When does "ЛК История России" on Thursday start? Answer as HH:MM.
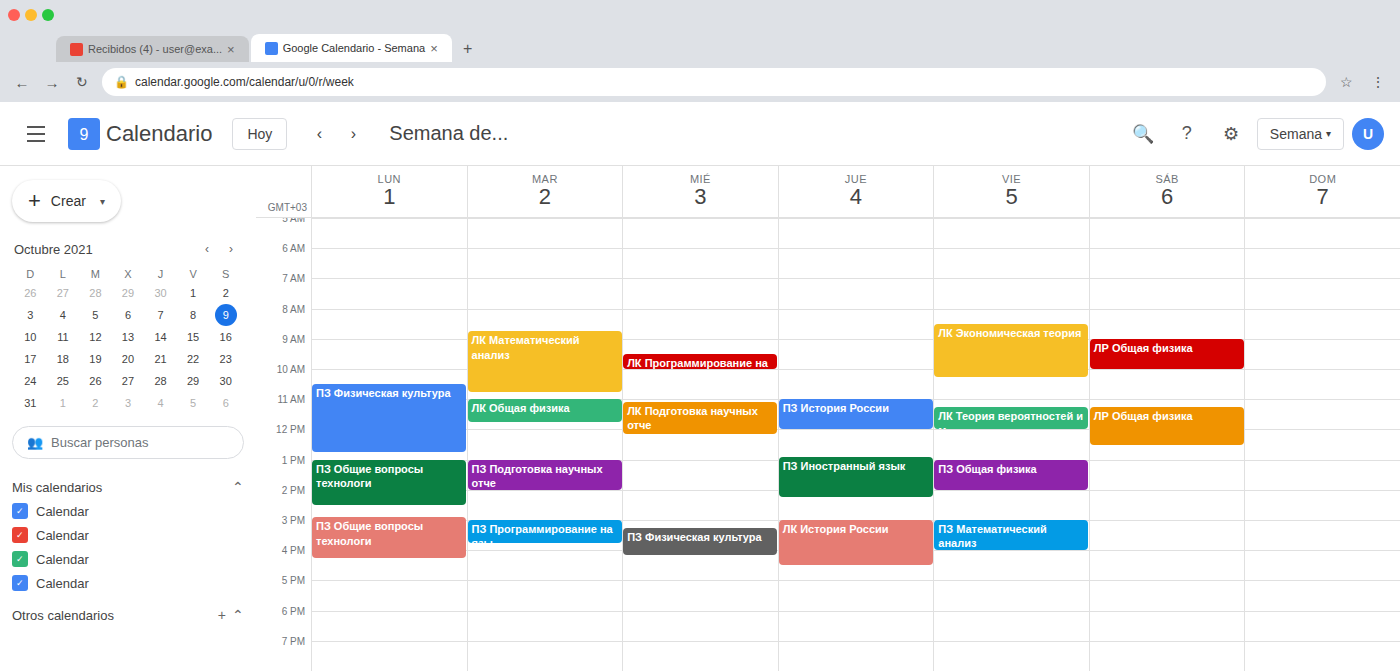
15:00